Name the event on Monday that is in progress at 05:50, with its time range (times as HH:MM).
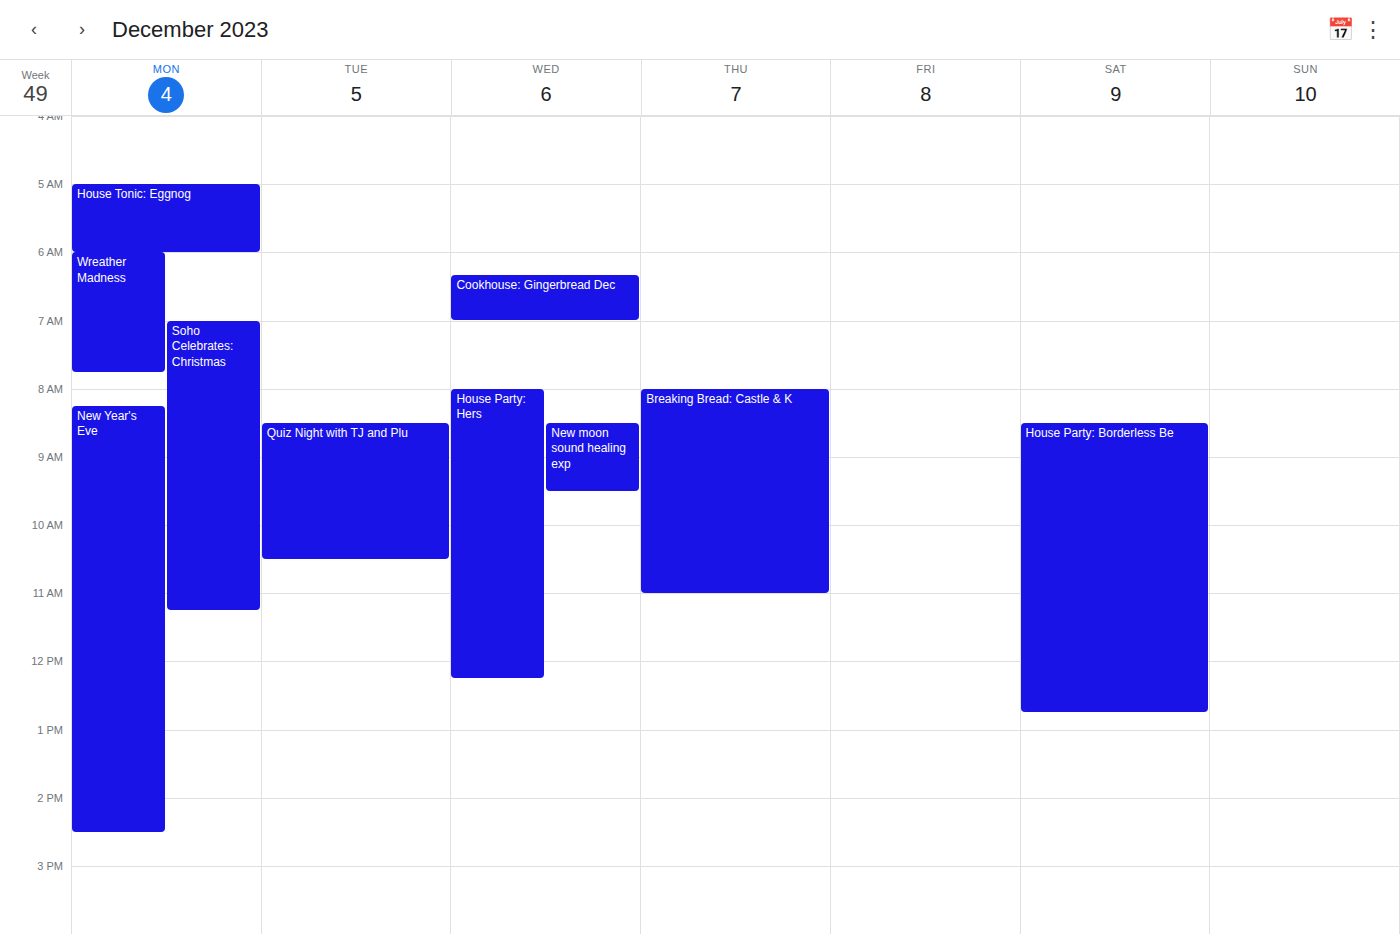
"House Tonic: Eggnog", 05:00 to 06:00